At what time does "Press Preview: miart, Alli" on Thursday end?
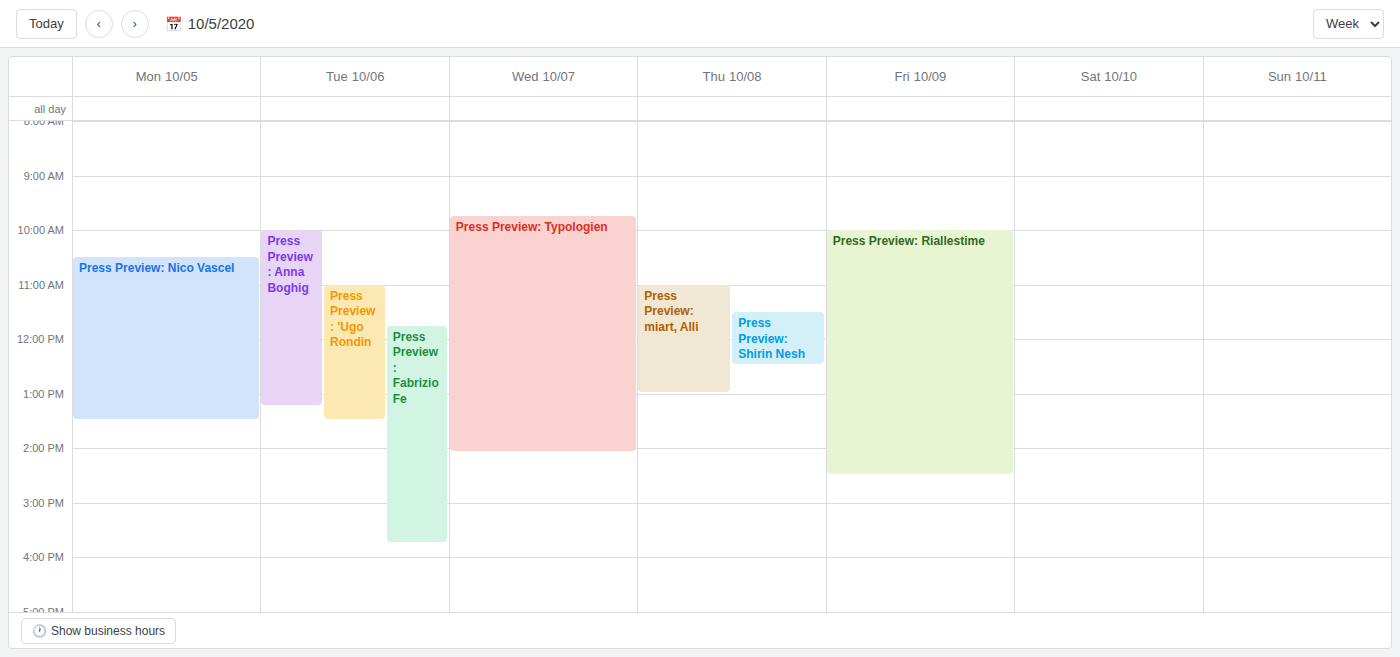
1:00 PM